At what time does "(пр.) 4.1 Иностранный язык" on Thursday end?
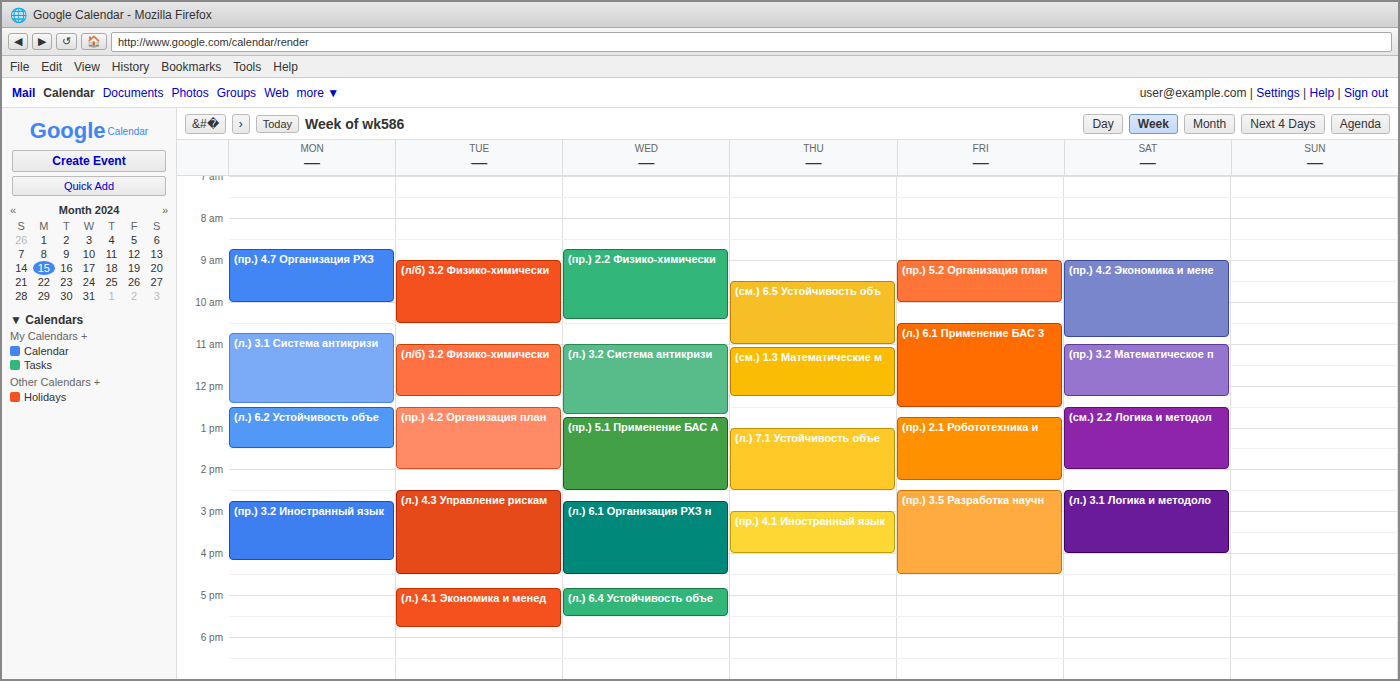
16:00